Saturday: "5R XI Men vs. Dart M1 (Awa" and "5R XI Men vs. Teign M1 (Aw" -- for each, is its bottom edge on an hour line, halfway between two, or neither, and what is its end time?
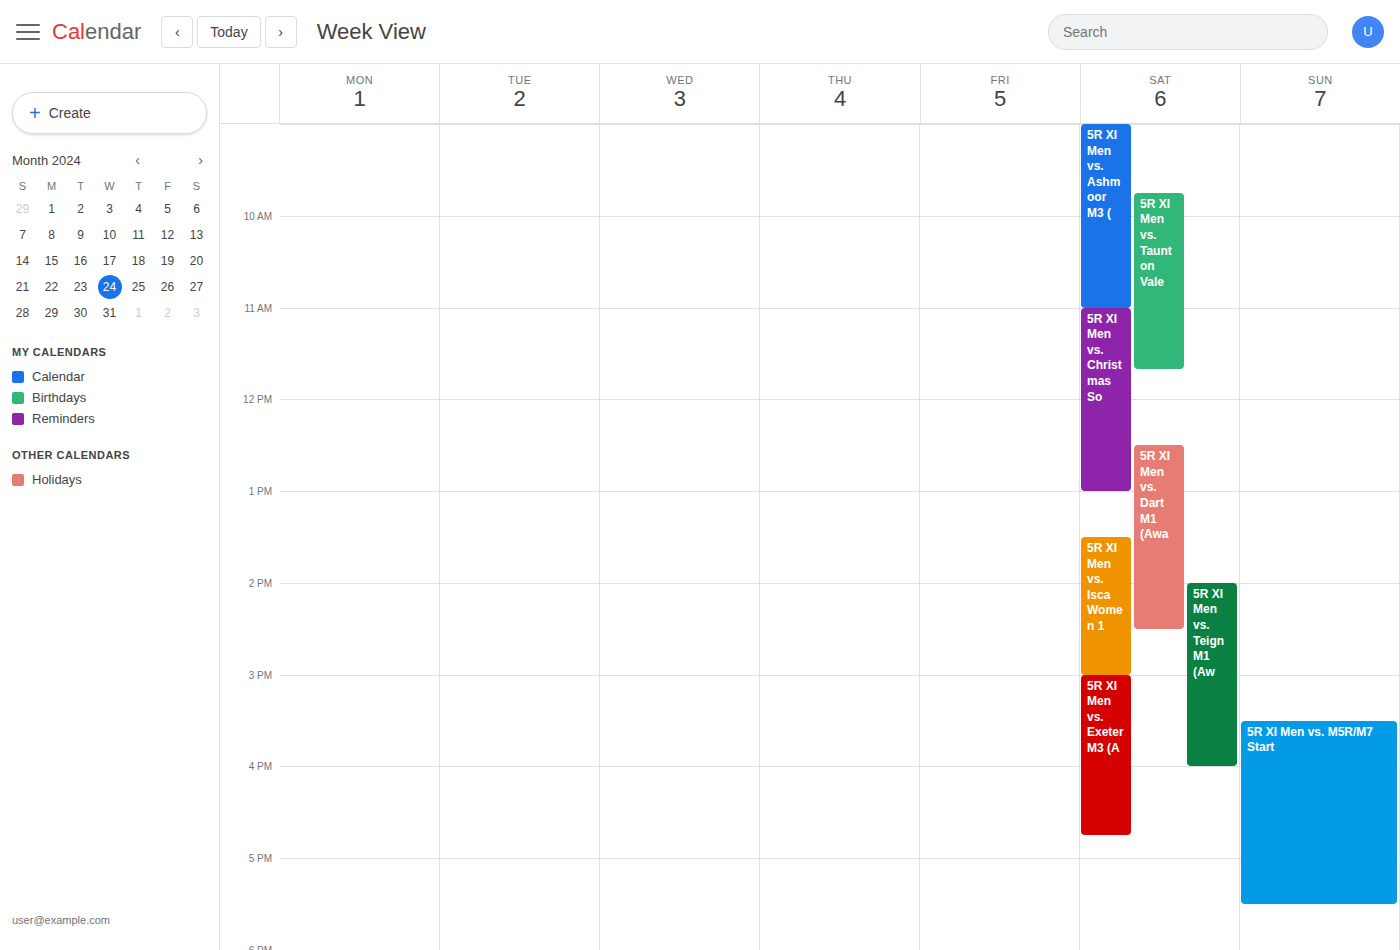
"5R XI Men vs. Dart M1 (Awa": 2:30 PM, halfway between the 2 PM and 3 PM lines. "5R XI Men vs. Teign M1 (Aw": 4:00 PM, exactly on the 4 PM line.